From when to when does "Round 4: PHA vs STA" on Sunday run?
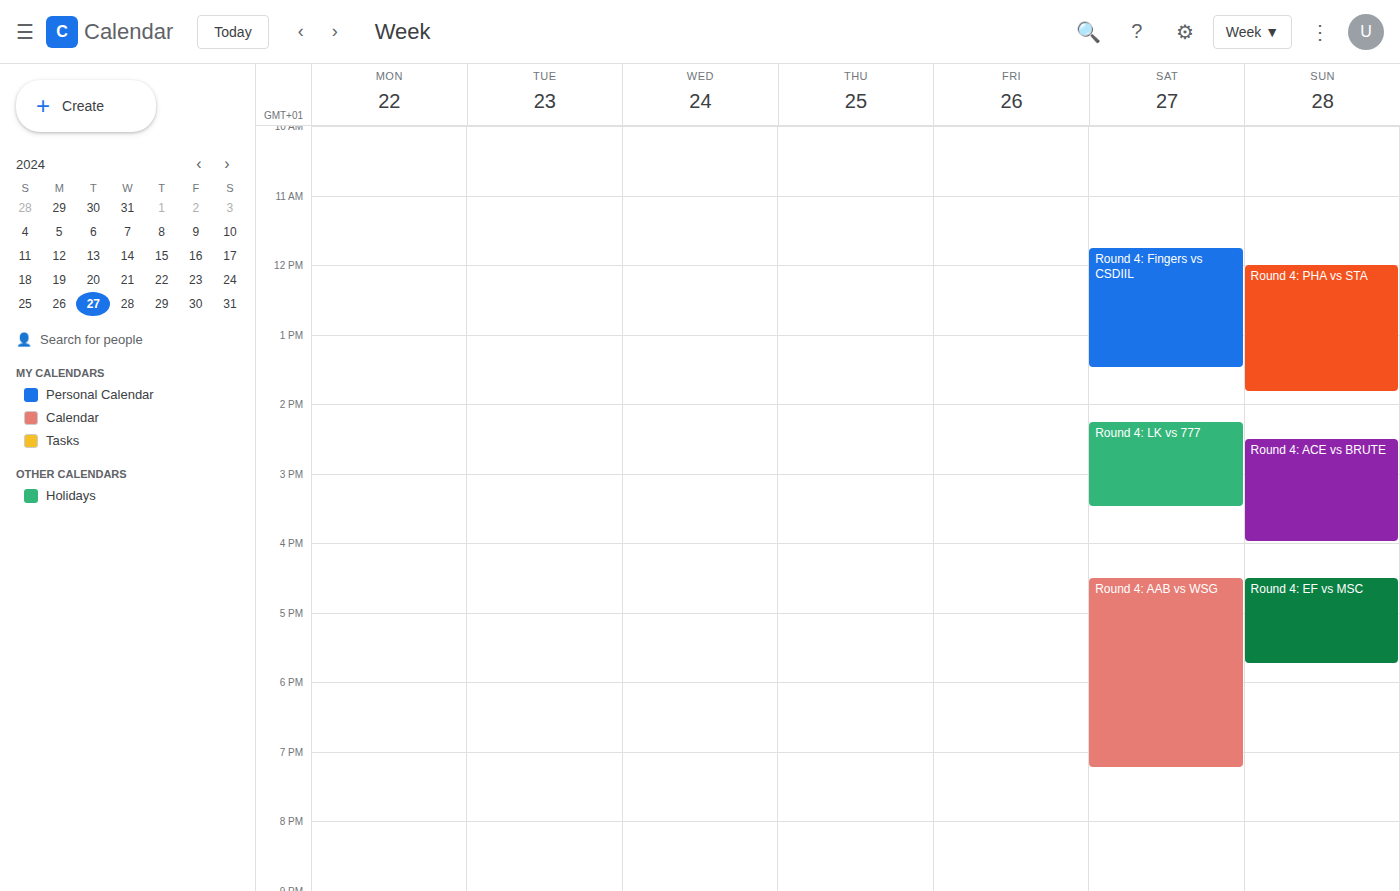
12:00 PM to 1:50 PM